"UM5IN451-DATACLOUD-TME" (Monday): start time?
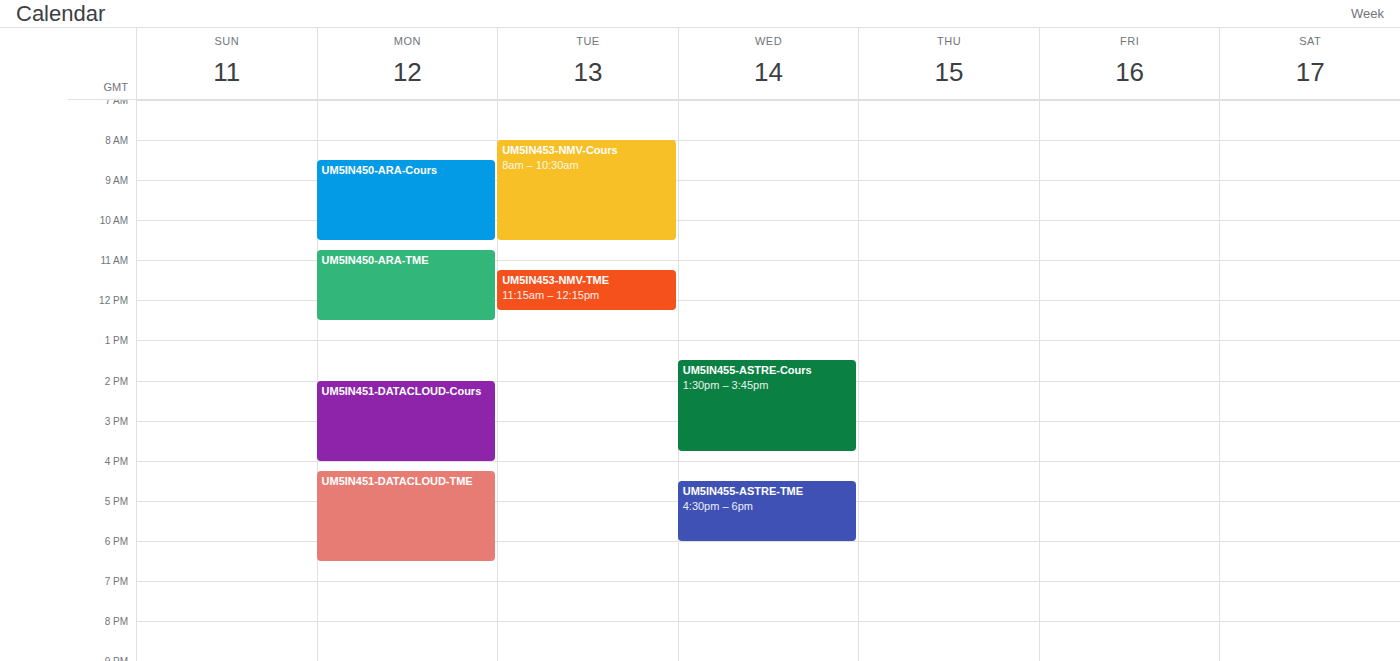
4:15 PM